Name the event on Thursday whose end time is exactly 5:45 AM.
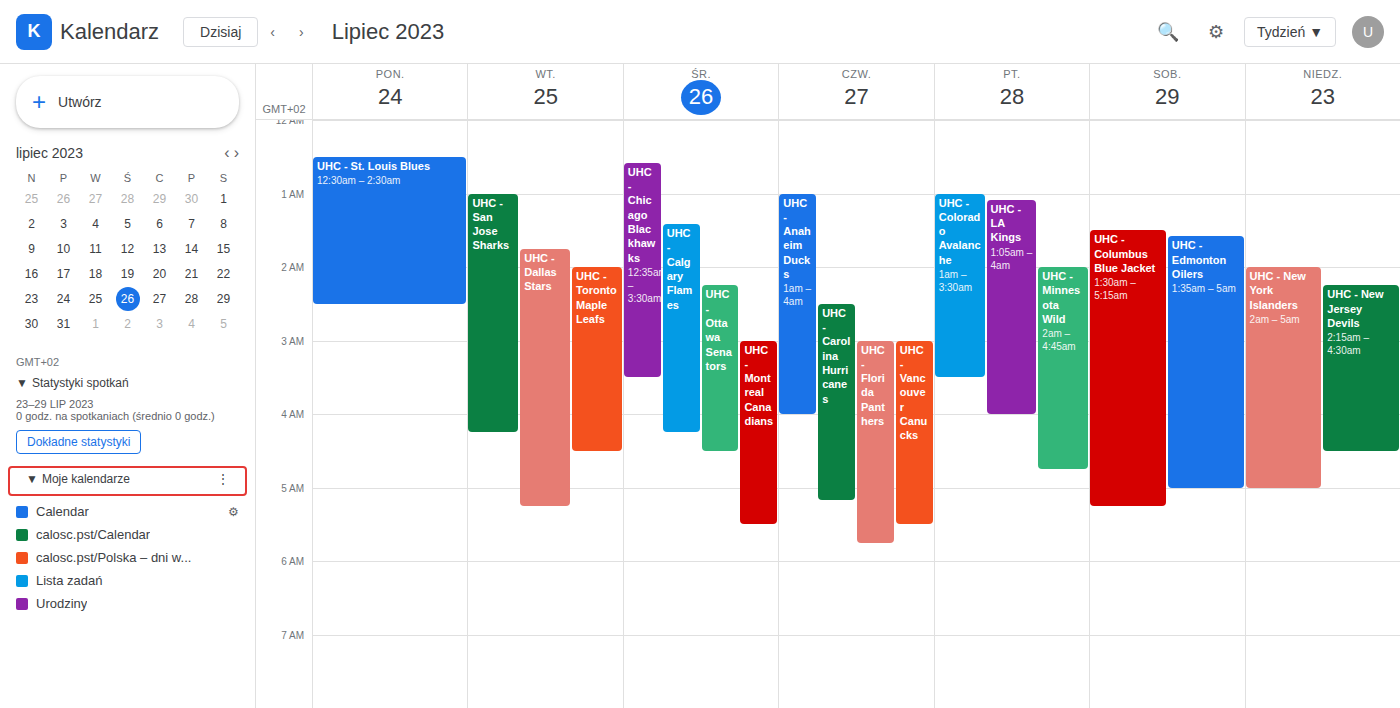
"UHC - Florida Panthers"